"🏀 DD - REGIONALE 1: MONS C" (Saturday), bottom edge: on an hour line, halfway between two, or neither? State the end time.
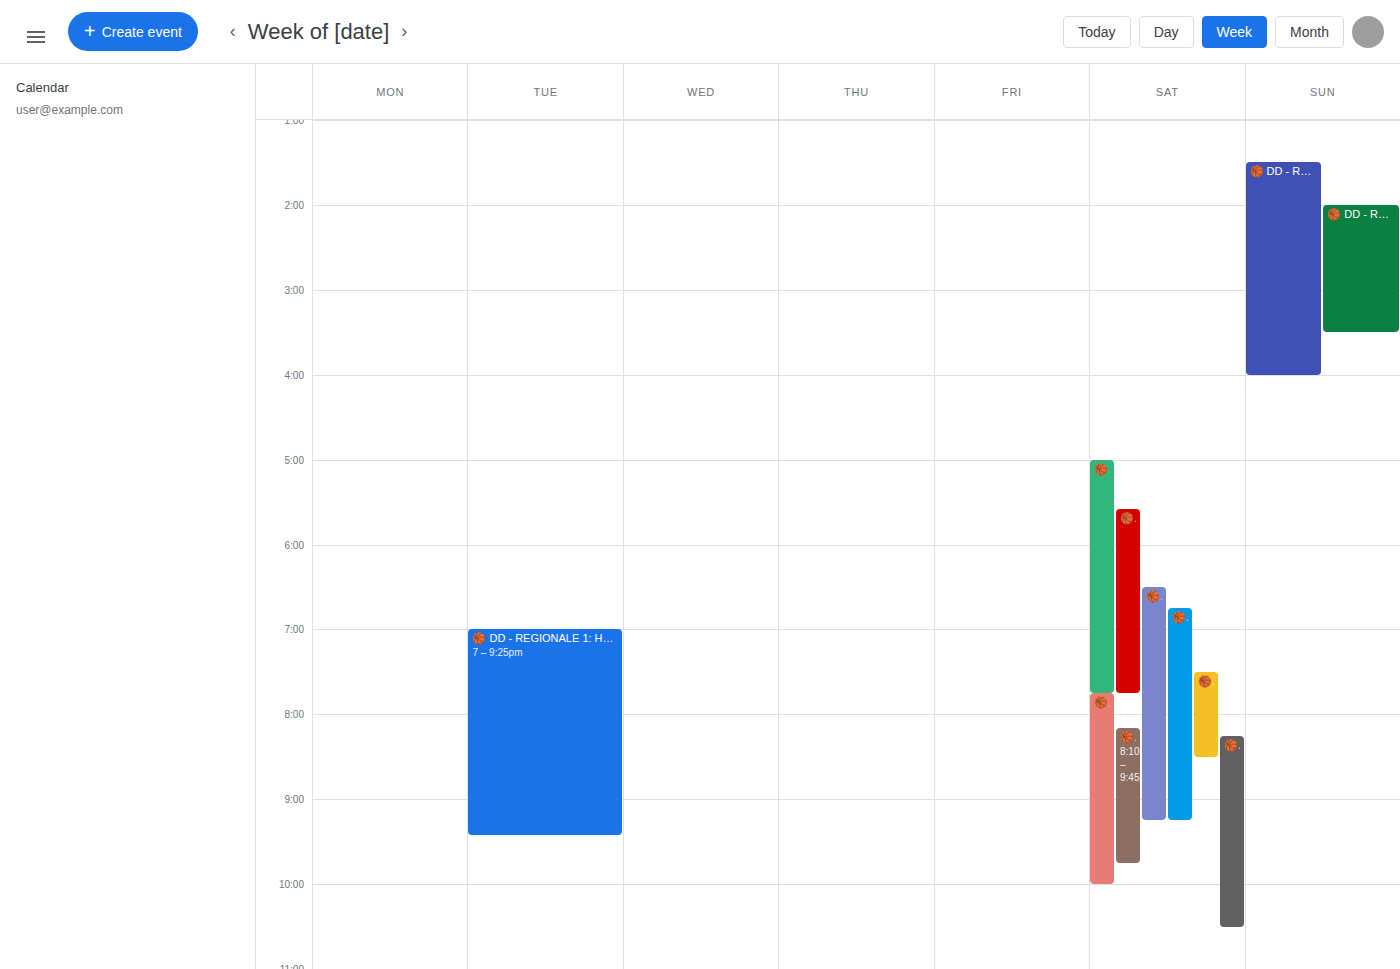
7:45 PM -- neither: three quarters of the way from the 7 PM line to the 8 PM line.